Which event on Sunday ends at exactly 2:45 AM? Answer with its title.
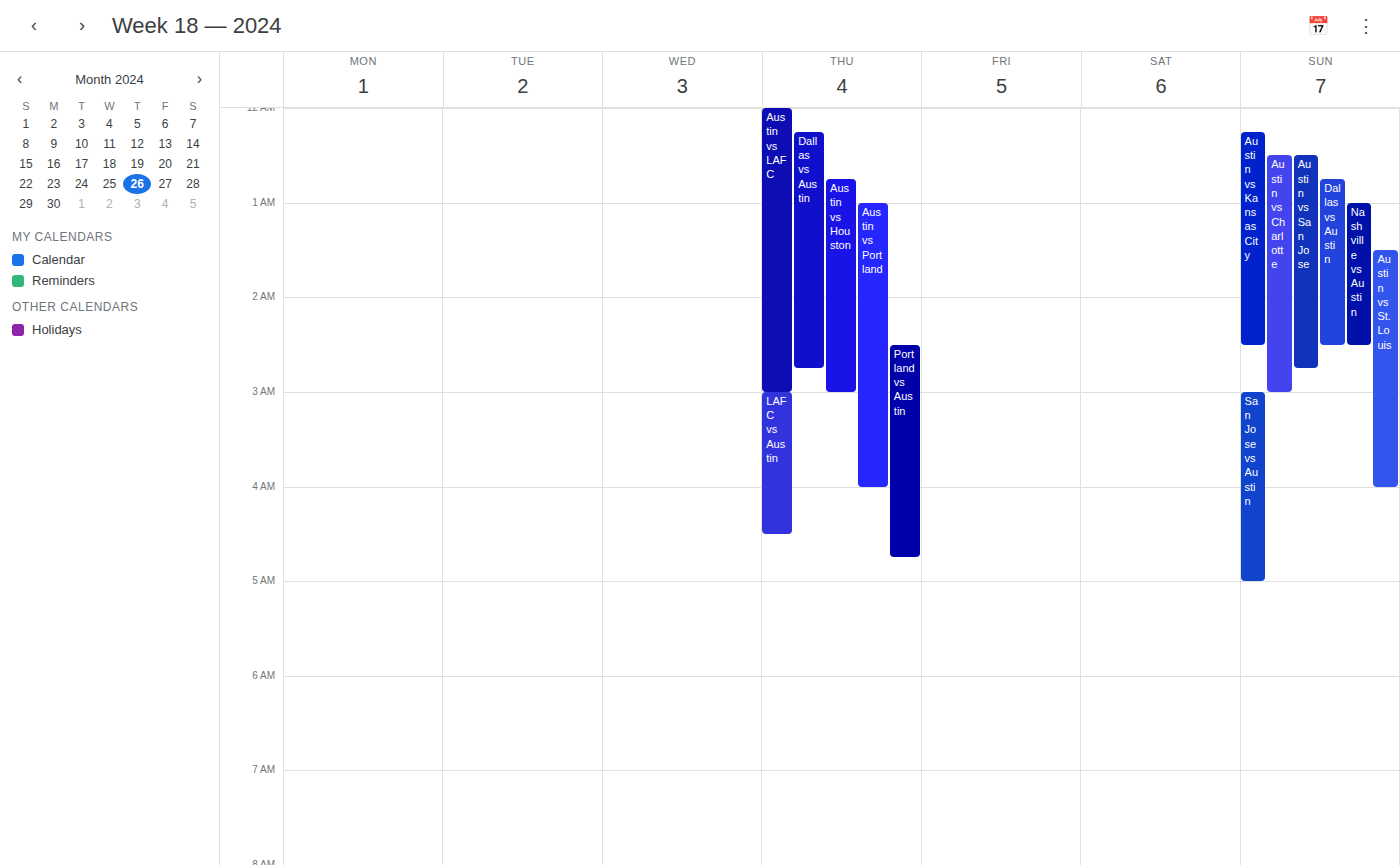
"Austin vs San Jose"